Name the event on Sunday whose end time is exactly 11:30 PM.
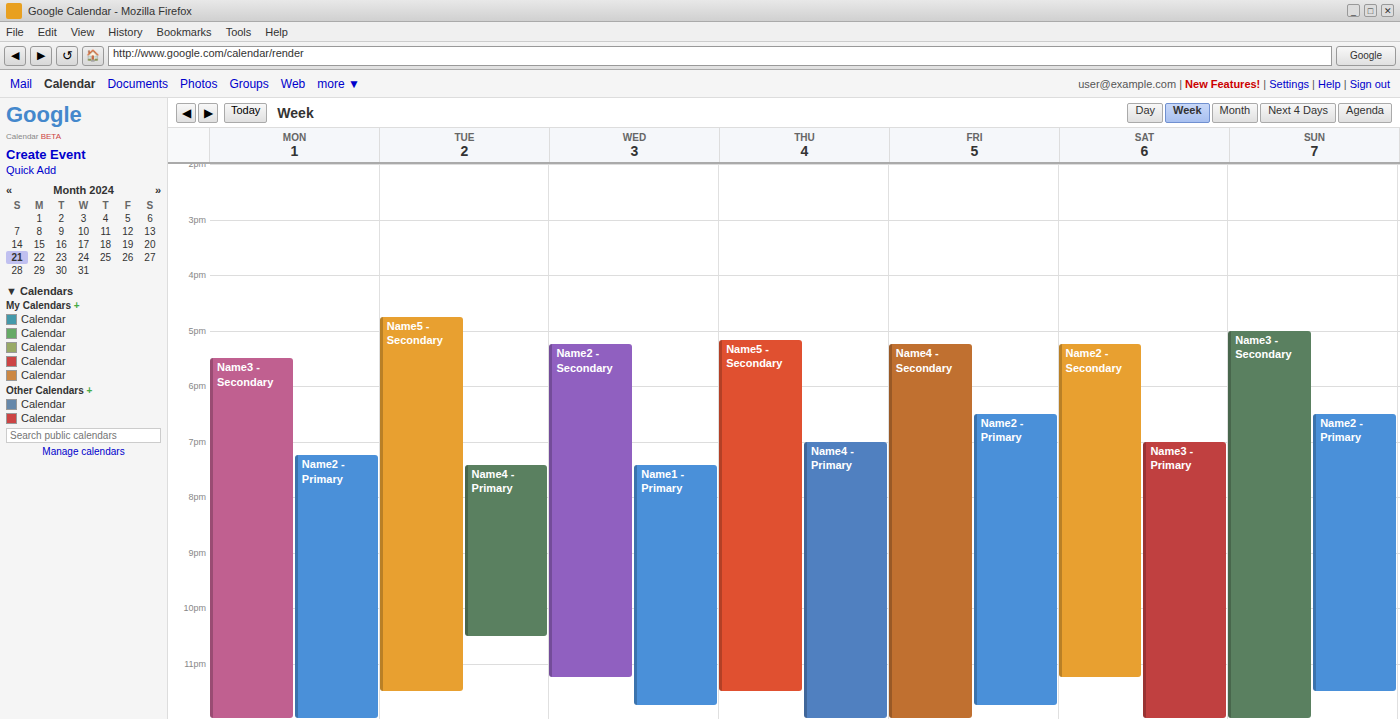
"Name2 - Primary"